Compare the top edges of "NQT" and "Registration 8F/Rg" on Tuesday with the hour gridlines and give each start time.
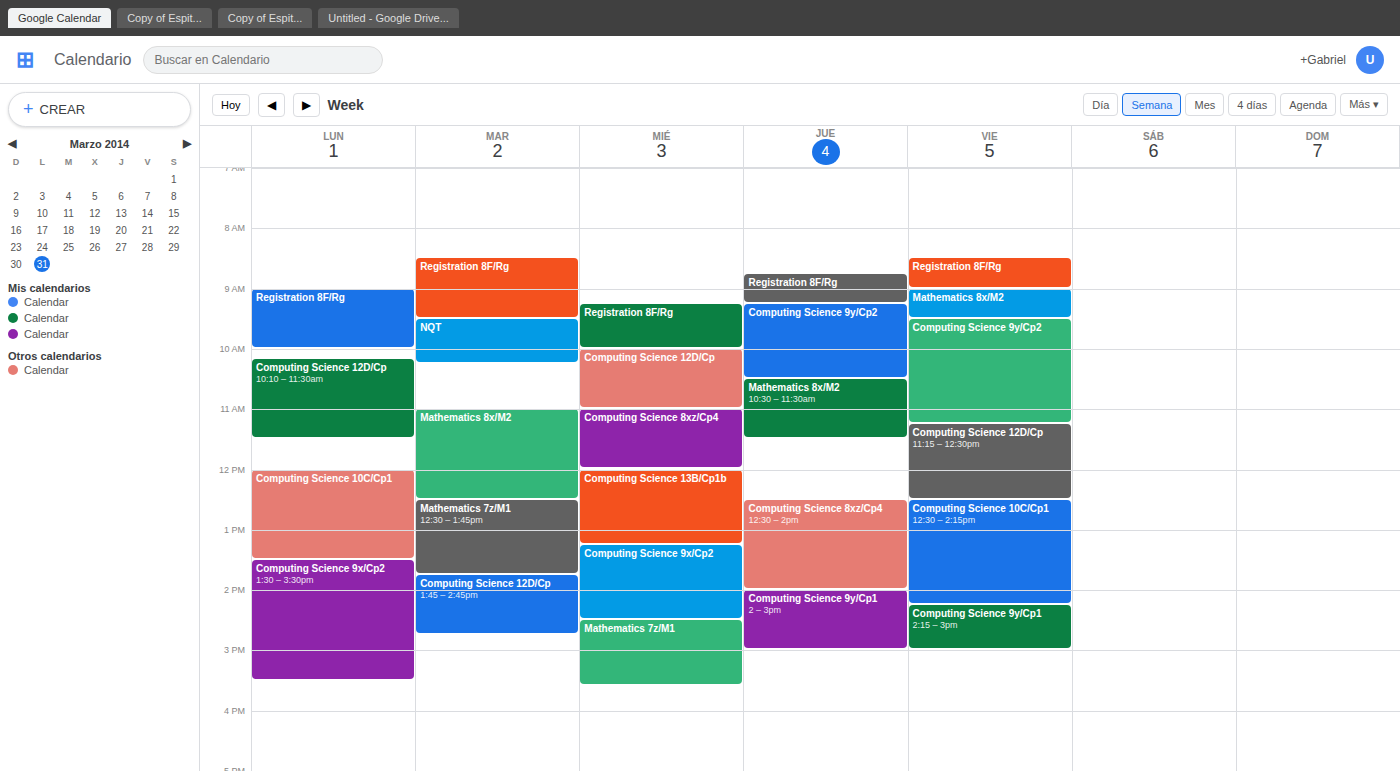
"NQT": 9:30 AM, halfway between the 9 AM and 10 AM lines. "Registration 8F/Rg": 8:30 AM, halfway between the 8 AM and 9 AM lines.